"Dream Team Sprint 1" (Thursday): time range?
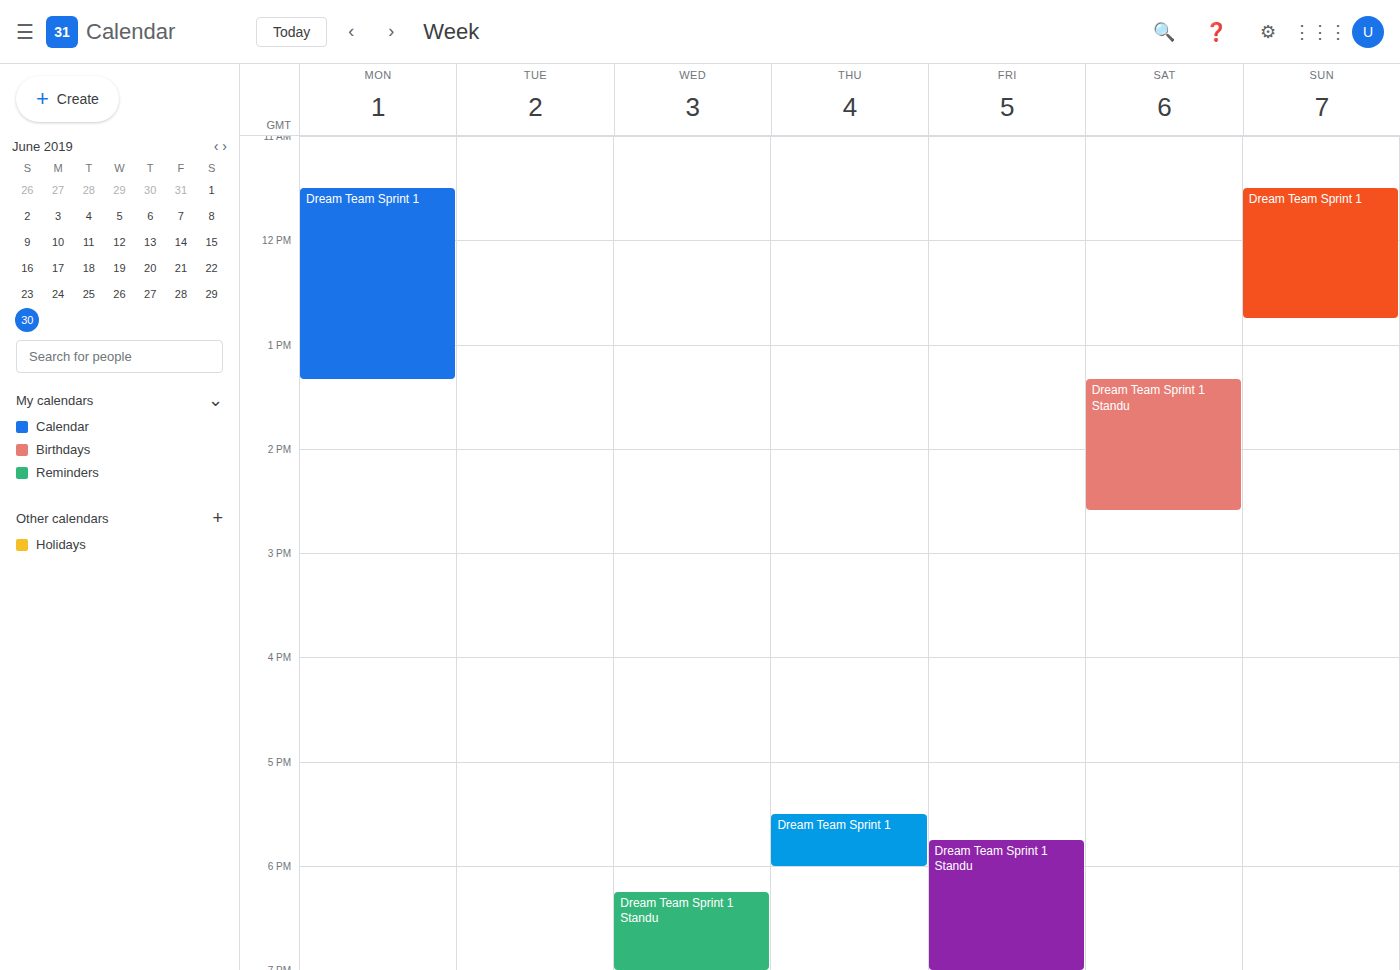
5:30 PM to 6:00 PM